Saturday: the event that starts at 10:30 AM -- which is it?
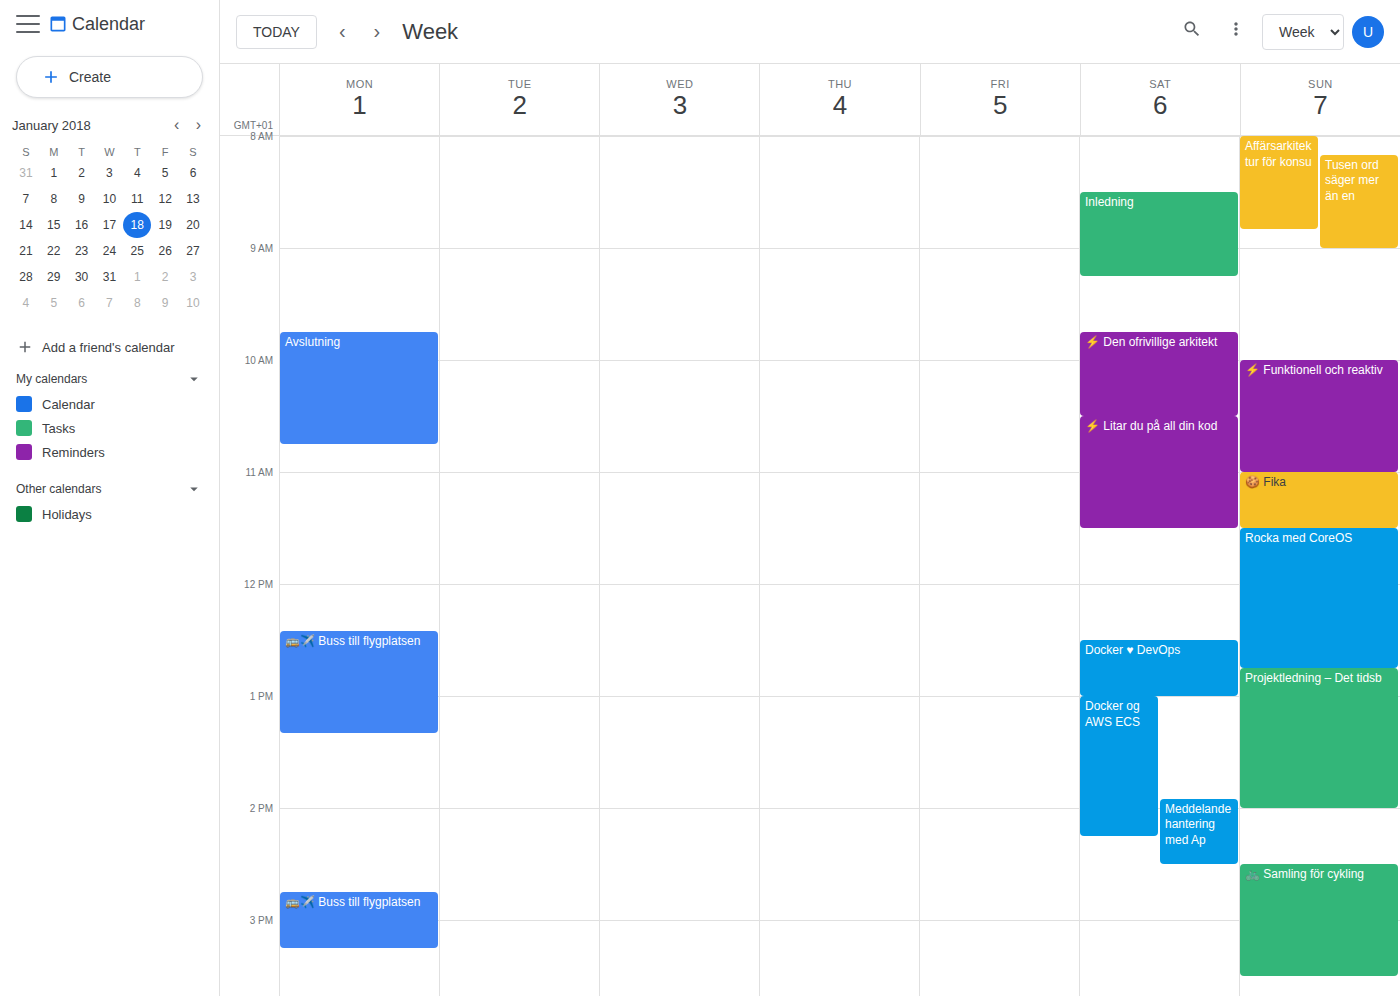
"⚡ Litar du på all din kod"